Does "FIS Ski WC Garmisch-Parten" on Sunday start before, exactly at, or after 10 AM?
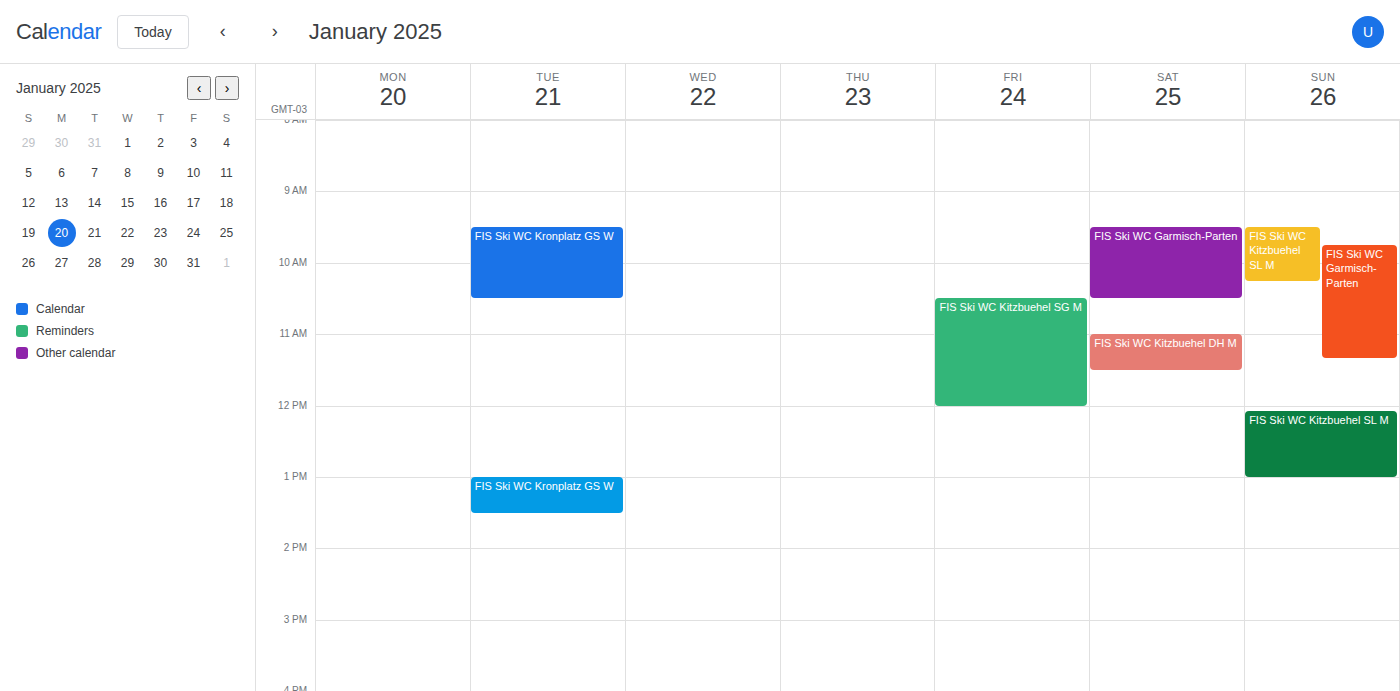
9:45 AM -- before 10 AM, 15 minutes above the 10 AM line.